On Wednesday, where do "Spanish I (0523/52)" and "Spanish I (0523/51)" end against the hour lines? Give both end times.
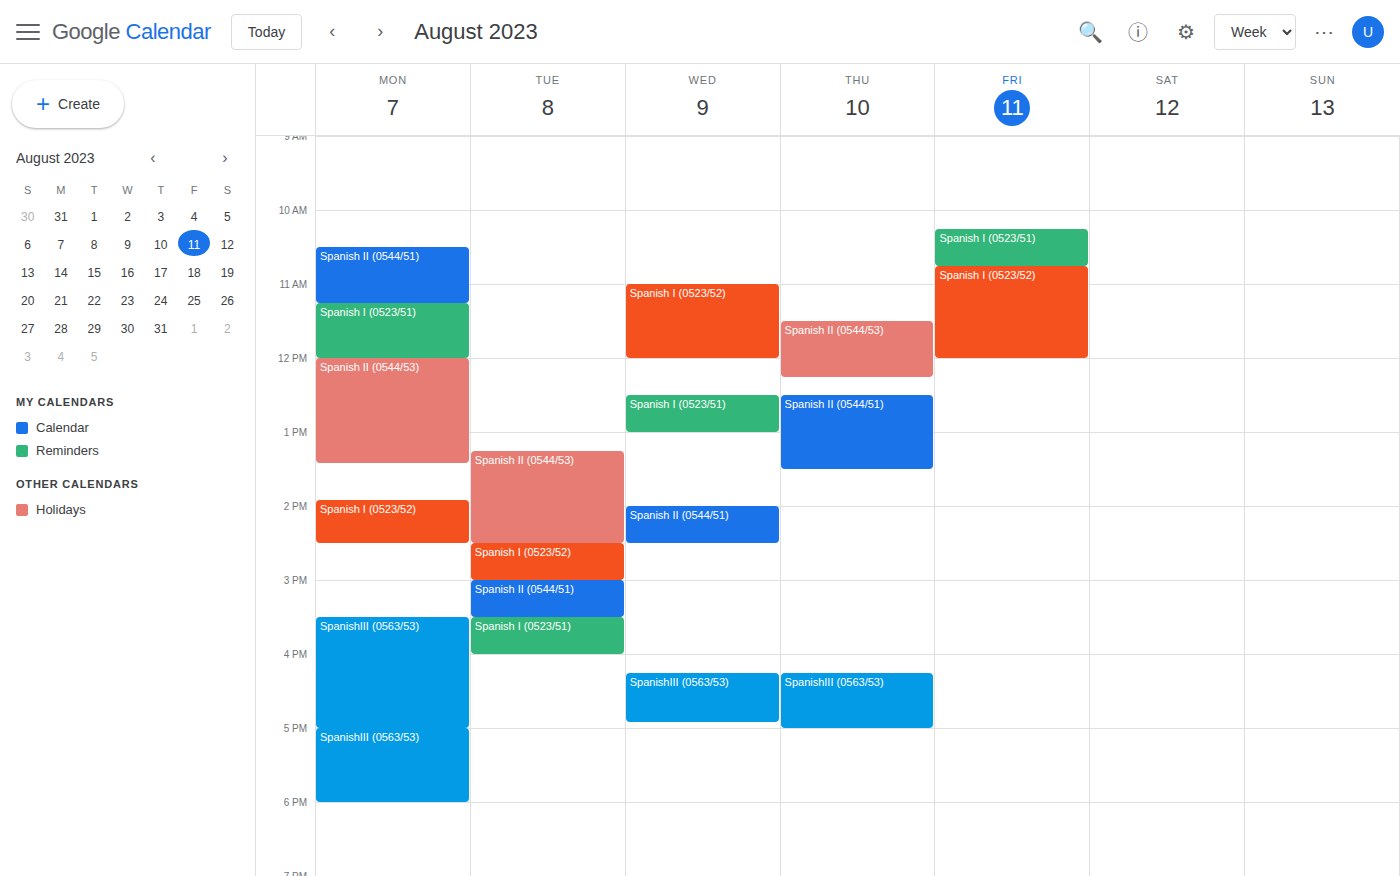
"Spanish I (0523/52)": 12:00, exactly on the 12:00 line. "Spanish I (0523/51)": 13:00, exactly on the 13:00 line.